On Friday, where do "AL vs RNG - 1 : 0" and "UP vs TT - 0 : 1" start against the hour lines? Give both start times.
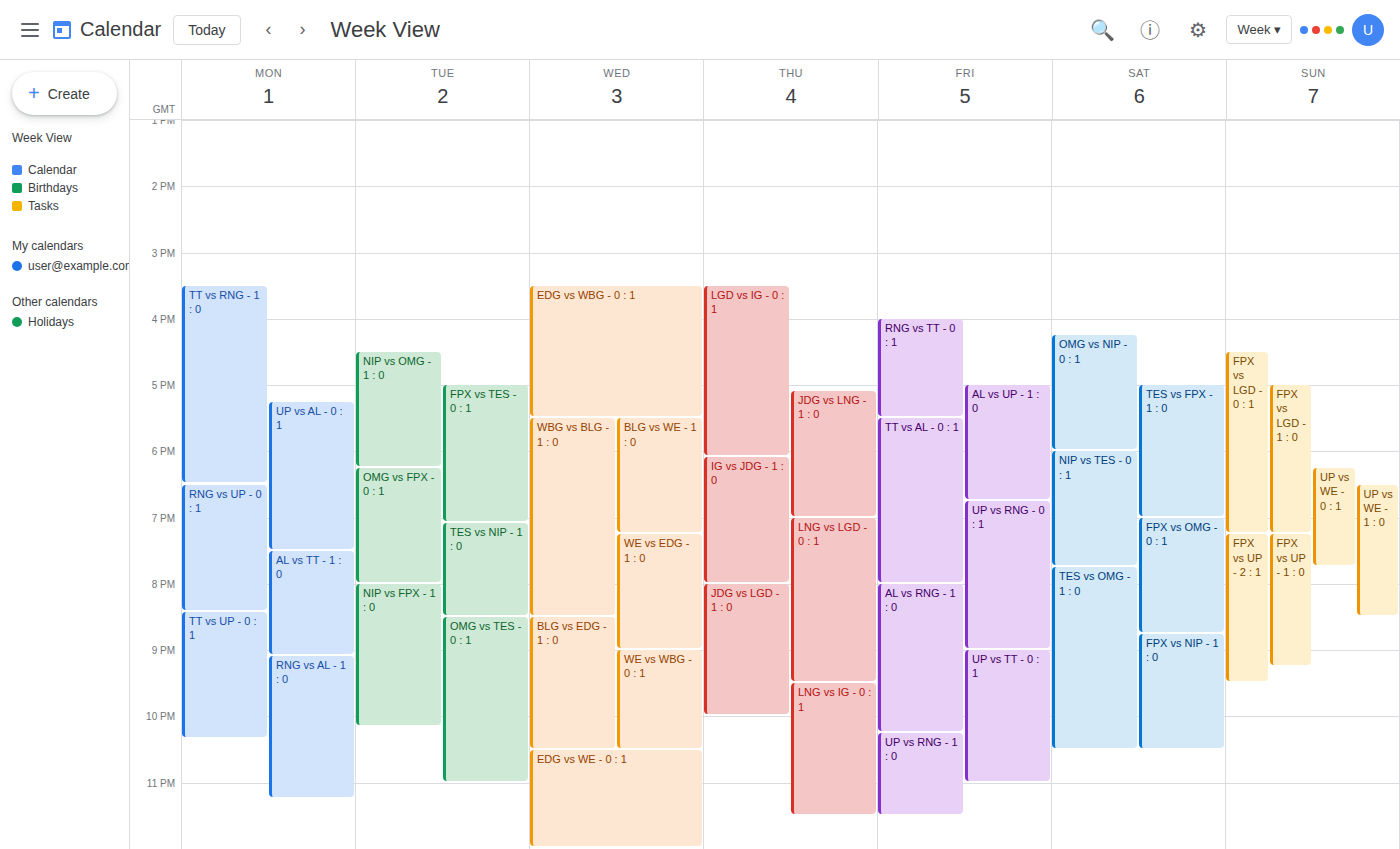
"AL vs RNG - 1 : 0": 8:00 PM, exactly on the 8 PM line. "UP vs TT - 0 : 1": 9:00 PM, exactly on the 9 PM line.